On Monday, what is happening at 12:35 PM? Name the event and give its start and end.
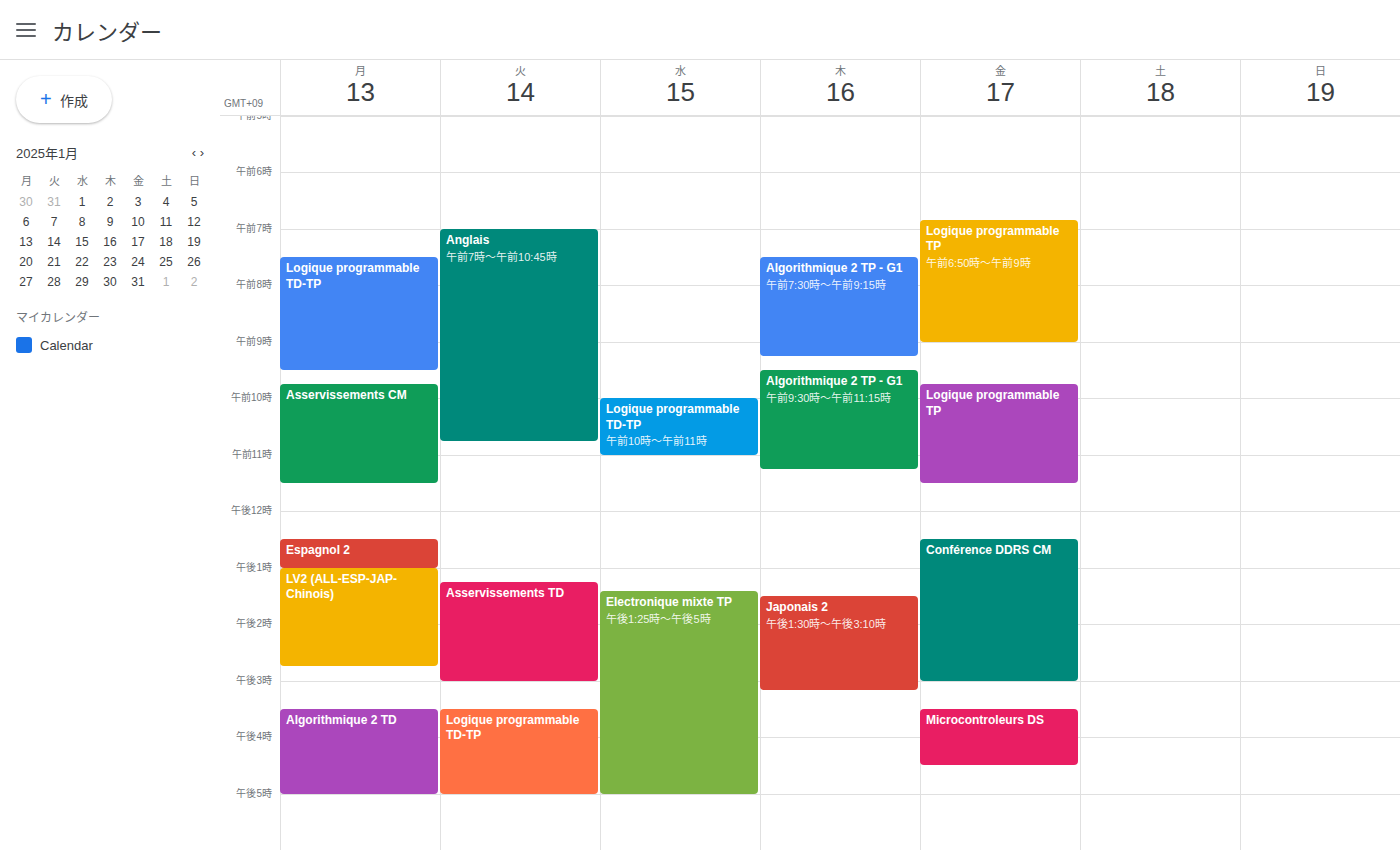
"Espagnol 2", 12:30 PM to 1:00 PM